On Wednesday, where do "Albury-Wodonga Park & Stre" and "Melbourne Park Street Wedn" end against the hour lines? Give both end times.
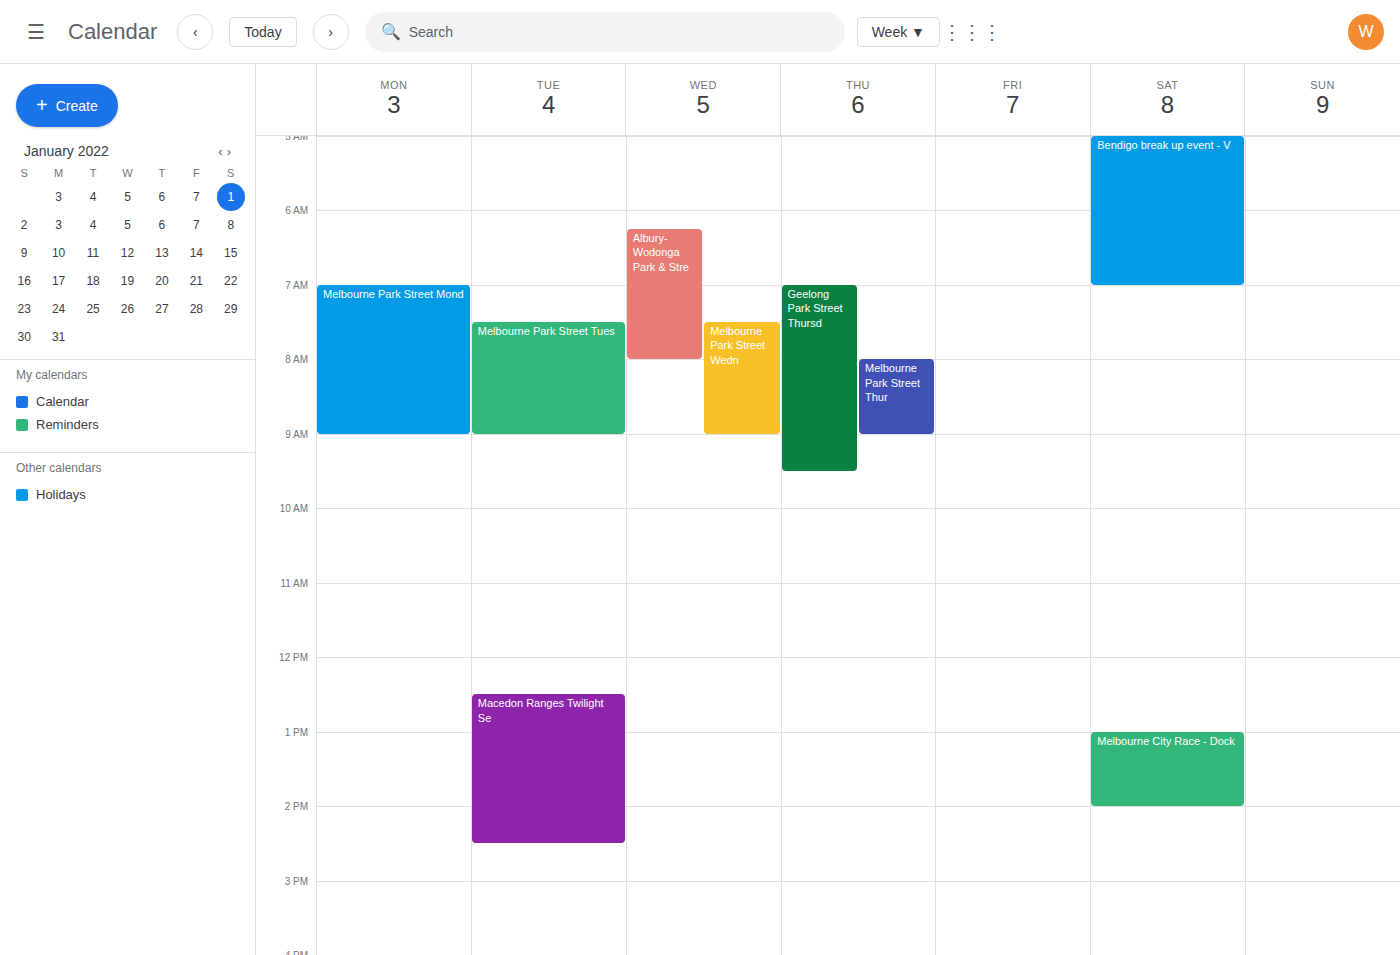
"Albury-Wodonga Park & Stre": 8:00 AM, exactly on the 8 AM line. "Melbourne Park Street Wedn": 9:00 AM, exactly on the 9 AM line.